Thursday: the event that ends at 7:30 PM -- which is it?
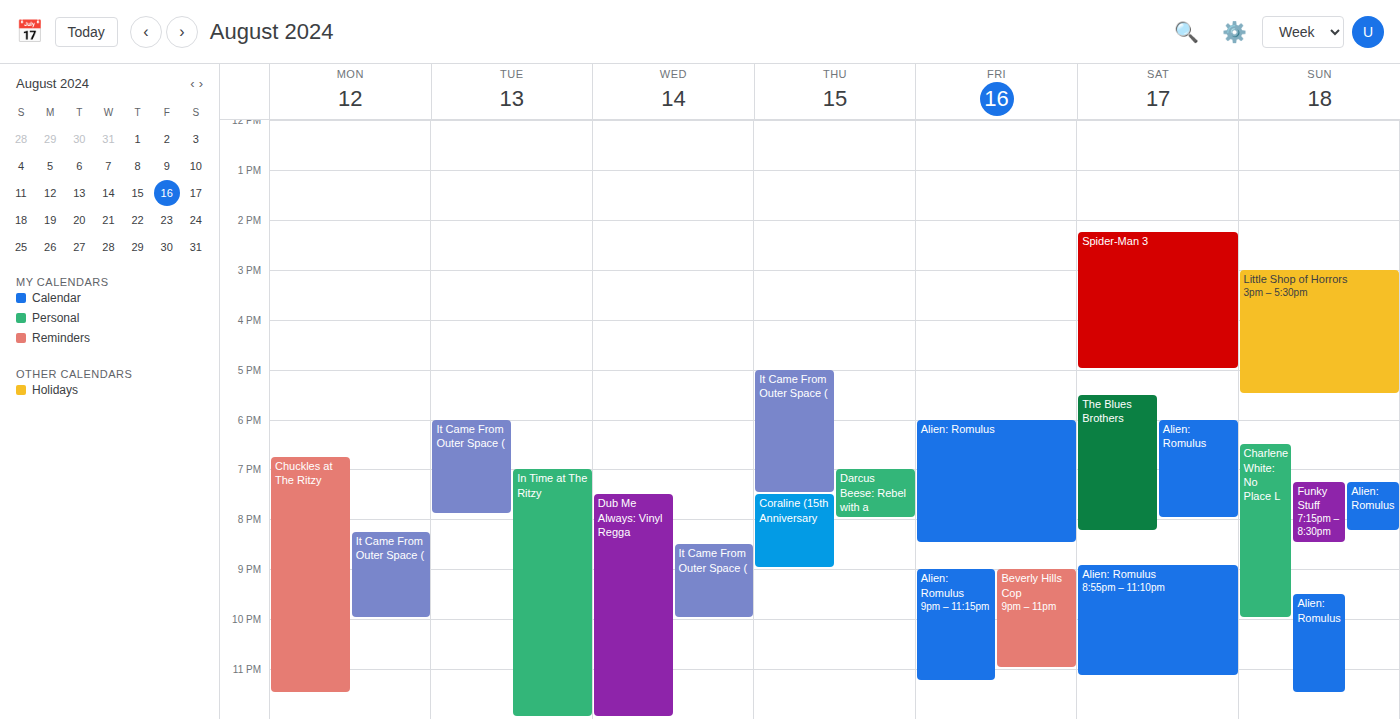
"It Came From Outer Space ("